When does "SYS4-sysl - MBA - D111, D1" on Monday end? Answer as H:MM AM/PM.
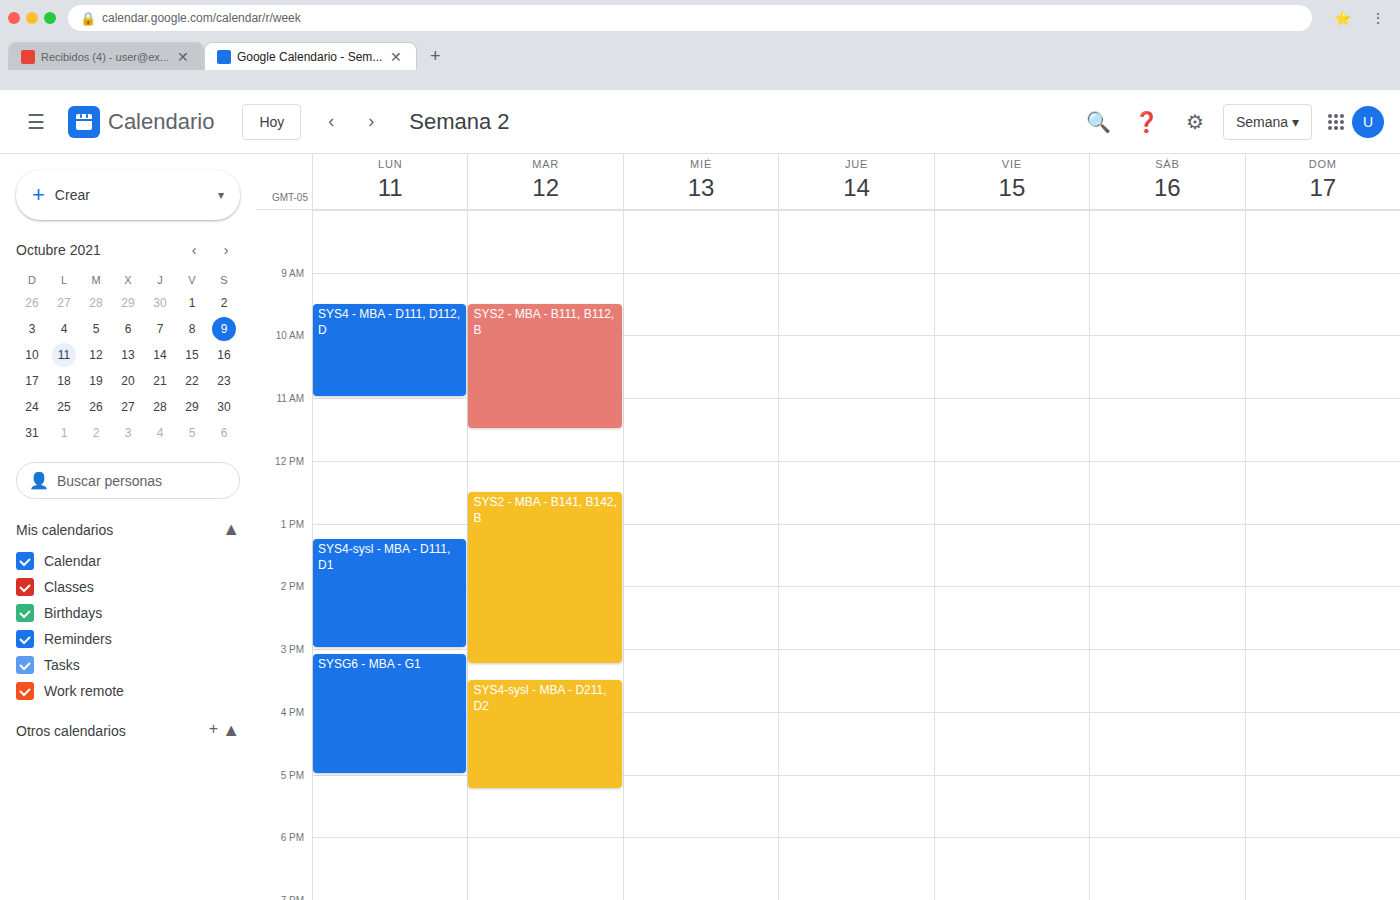
3:00 PM